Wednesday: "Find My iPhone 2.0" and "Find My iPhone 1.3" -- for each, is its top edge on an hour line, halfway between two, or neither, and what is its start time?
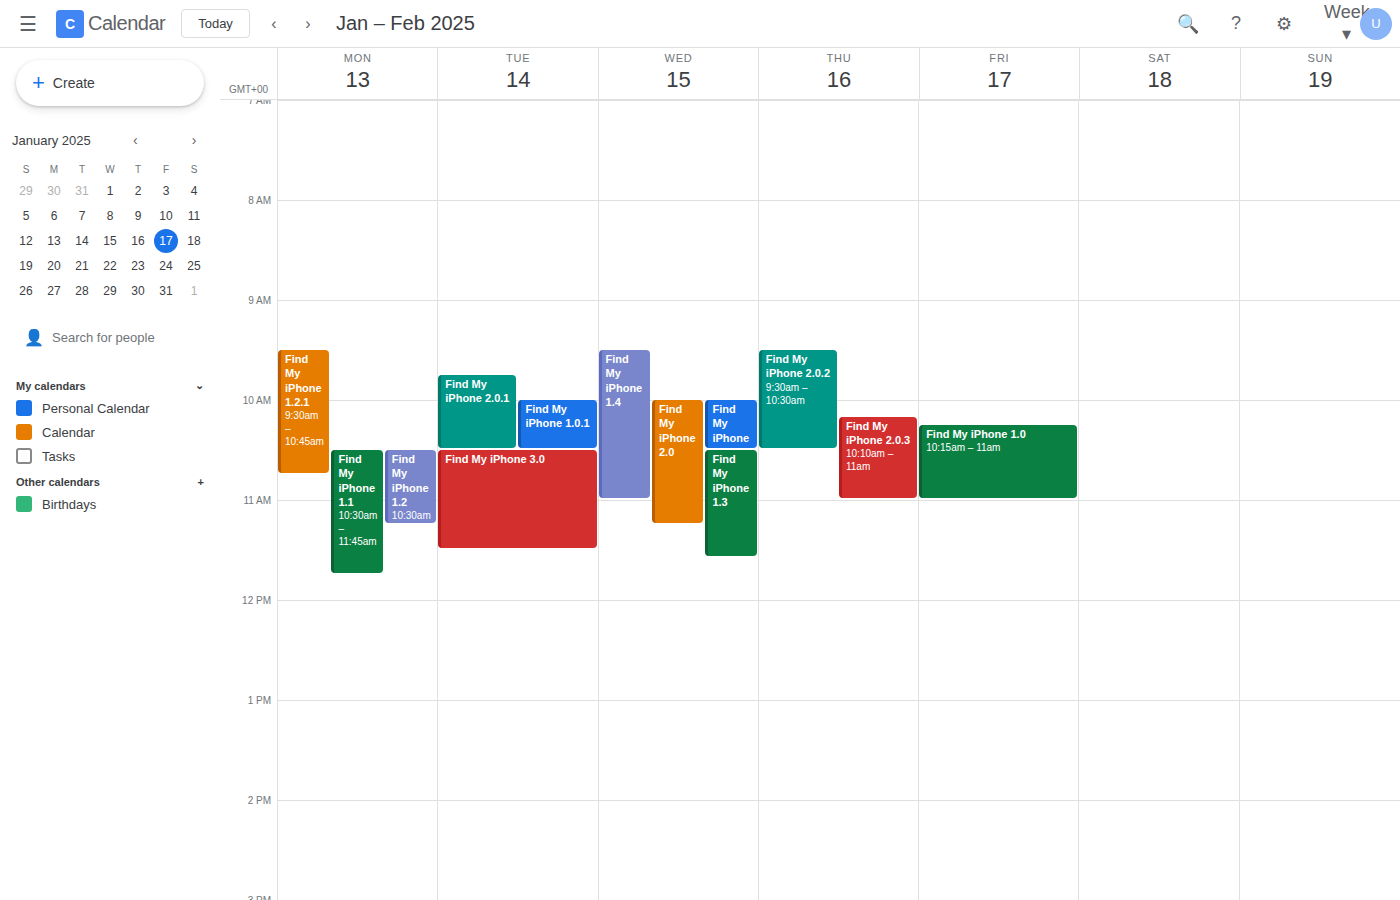
"Find My iPhone 2.0": 10:00 AM, exactly on the 10 AM line. "Find My iPhone 1.3": 10:30 AM, halfway between the 10 AM and 11 AM lines.